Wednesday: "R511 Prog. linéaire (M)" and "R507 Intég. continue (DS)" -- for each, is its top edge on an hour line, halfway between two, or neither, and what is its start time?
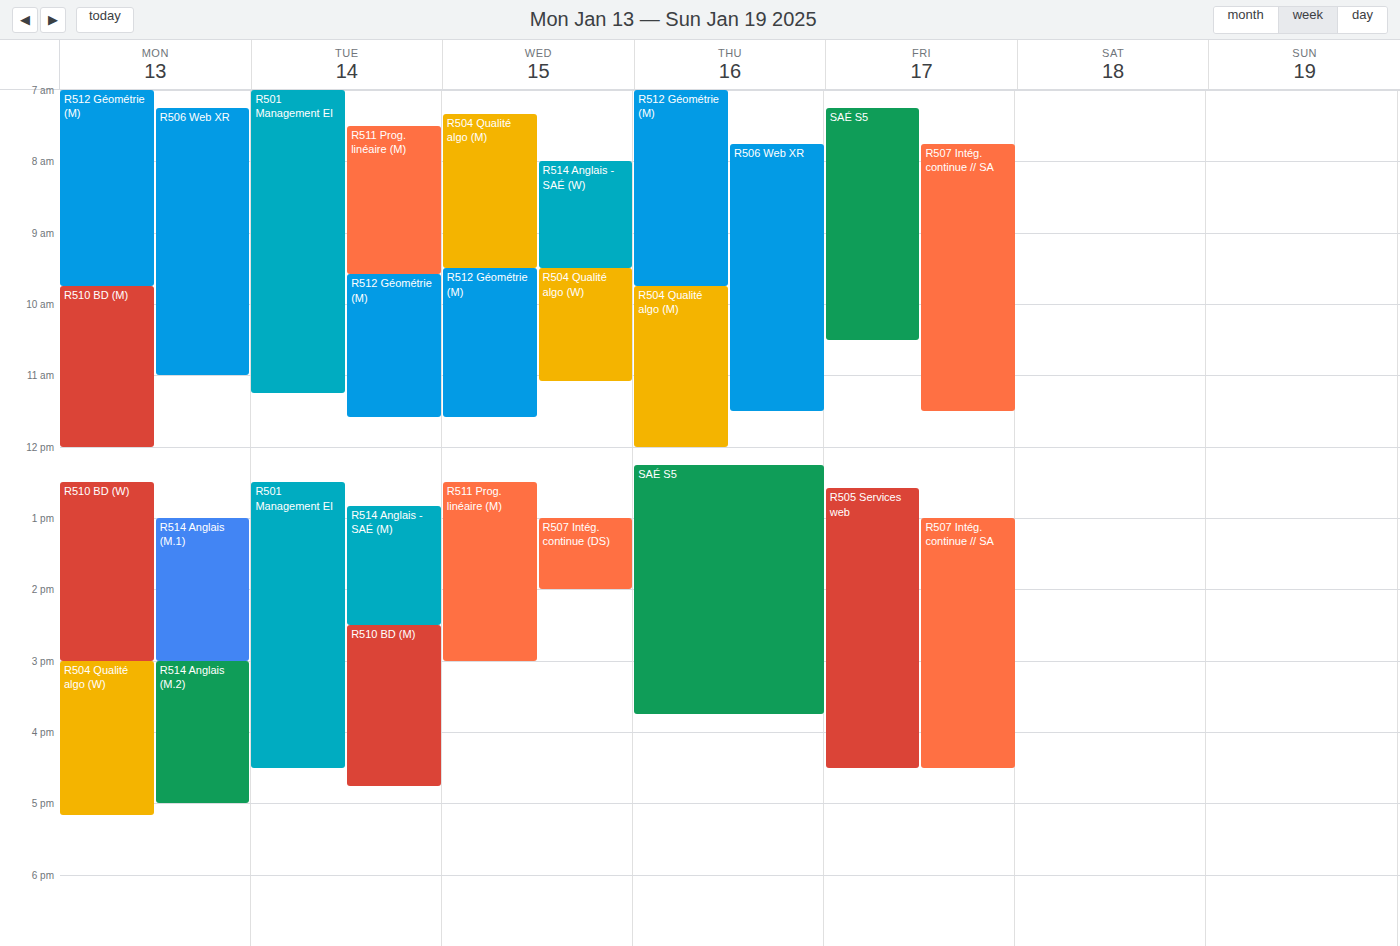
"R511 Prog. linéaire (M)": 12:30, halfway between the 12:00 and 13:00 lines. "R507 Intég. continue (DS)": 13:00, exactly on the 13:00 line.